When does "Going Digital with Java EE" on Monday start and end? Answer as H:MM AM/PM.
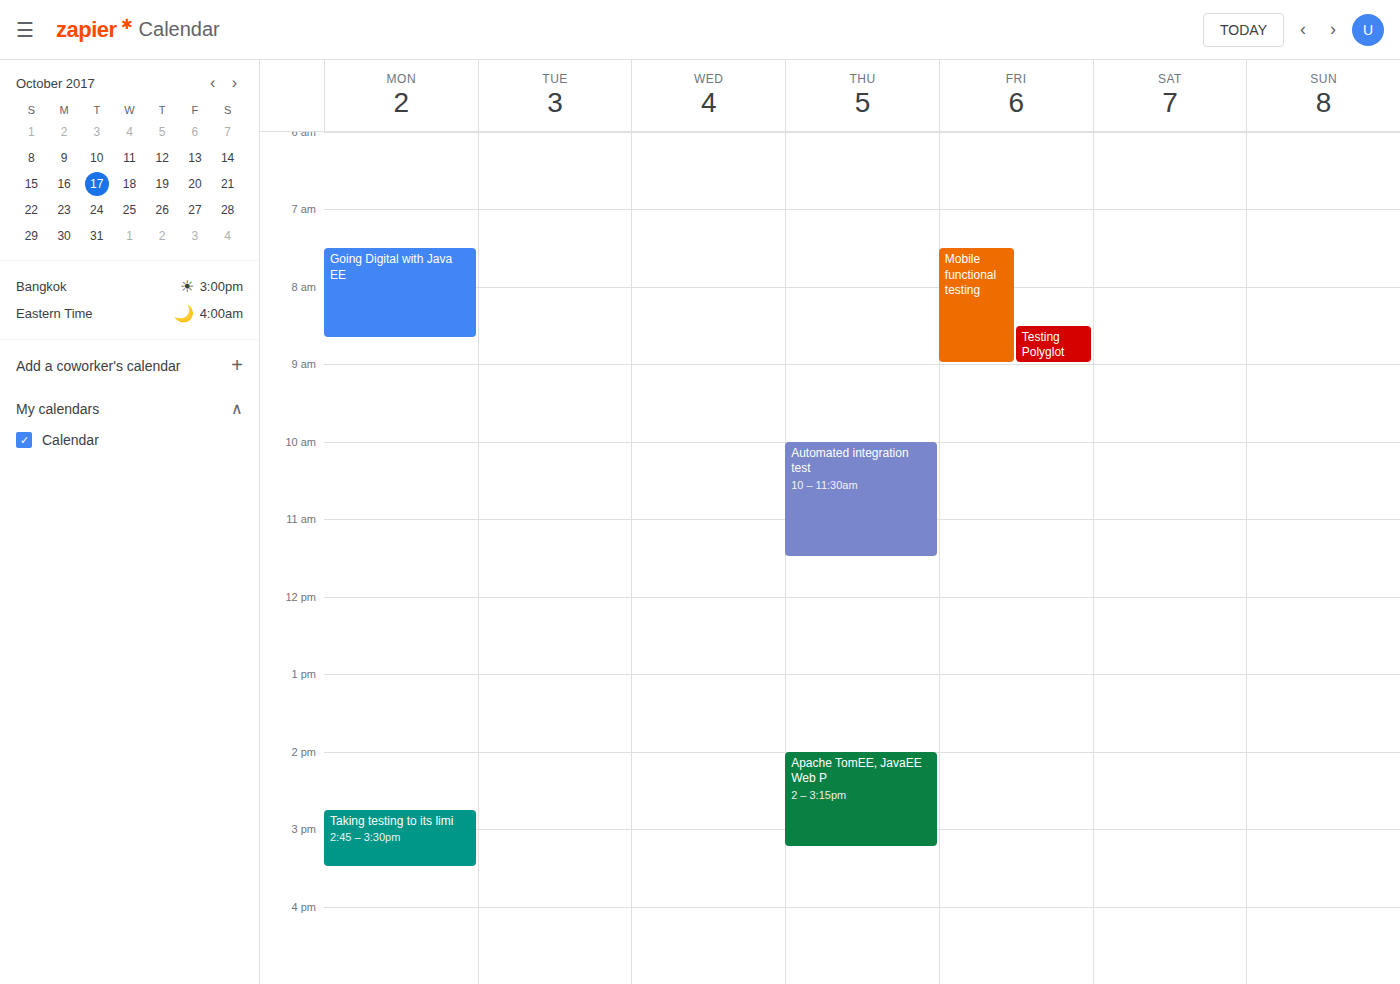
7:30 AM to 8:40 AM